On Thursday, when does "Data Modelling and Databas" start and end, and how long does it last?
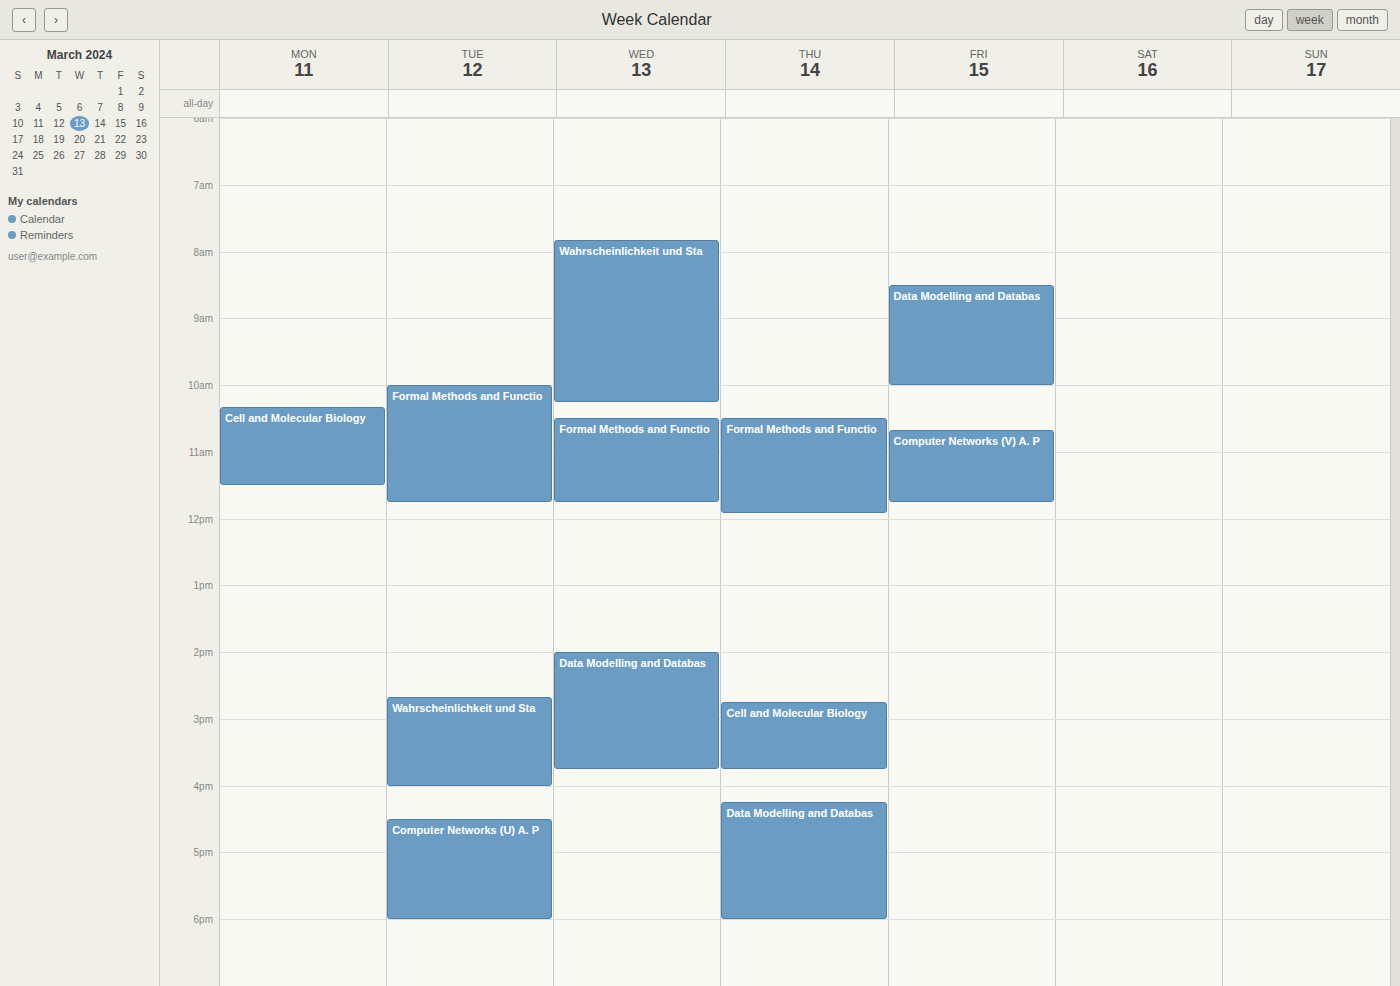
16:15 to 18:00, 1 hour 45 minutes